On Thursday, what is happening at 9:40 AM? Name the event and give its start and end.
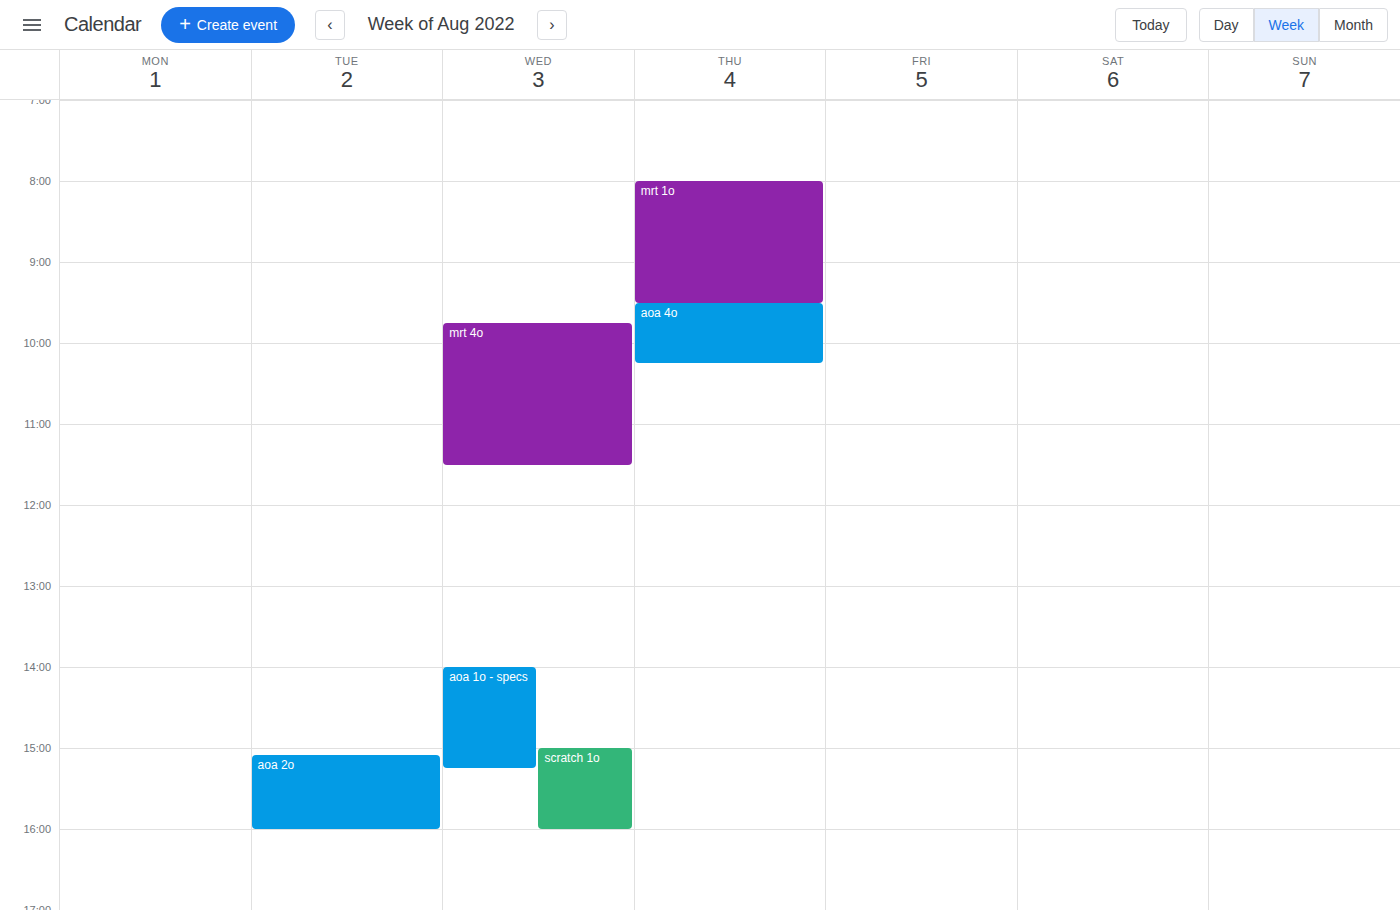
"aoa 4o", 9:30 AM to 10:15 AM